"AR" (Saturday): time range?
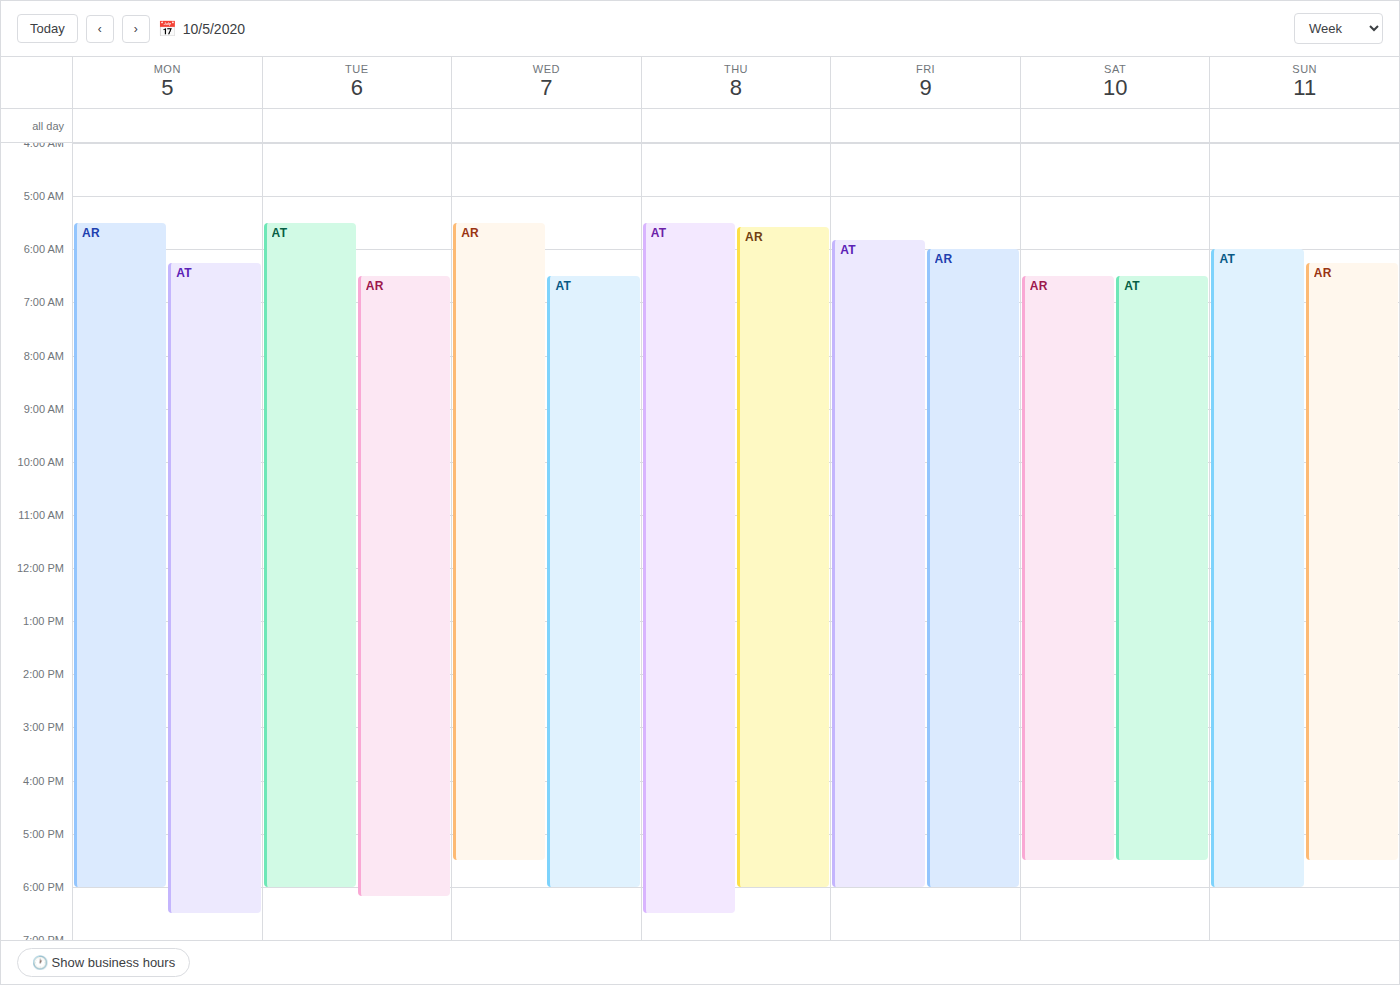
6:30 AM to 5:30 PM